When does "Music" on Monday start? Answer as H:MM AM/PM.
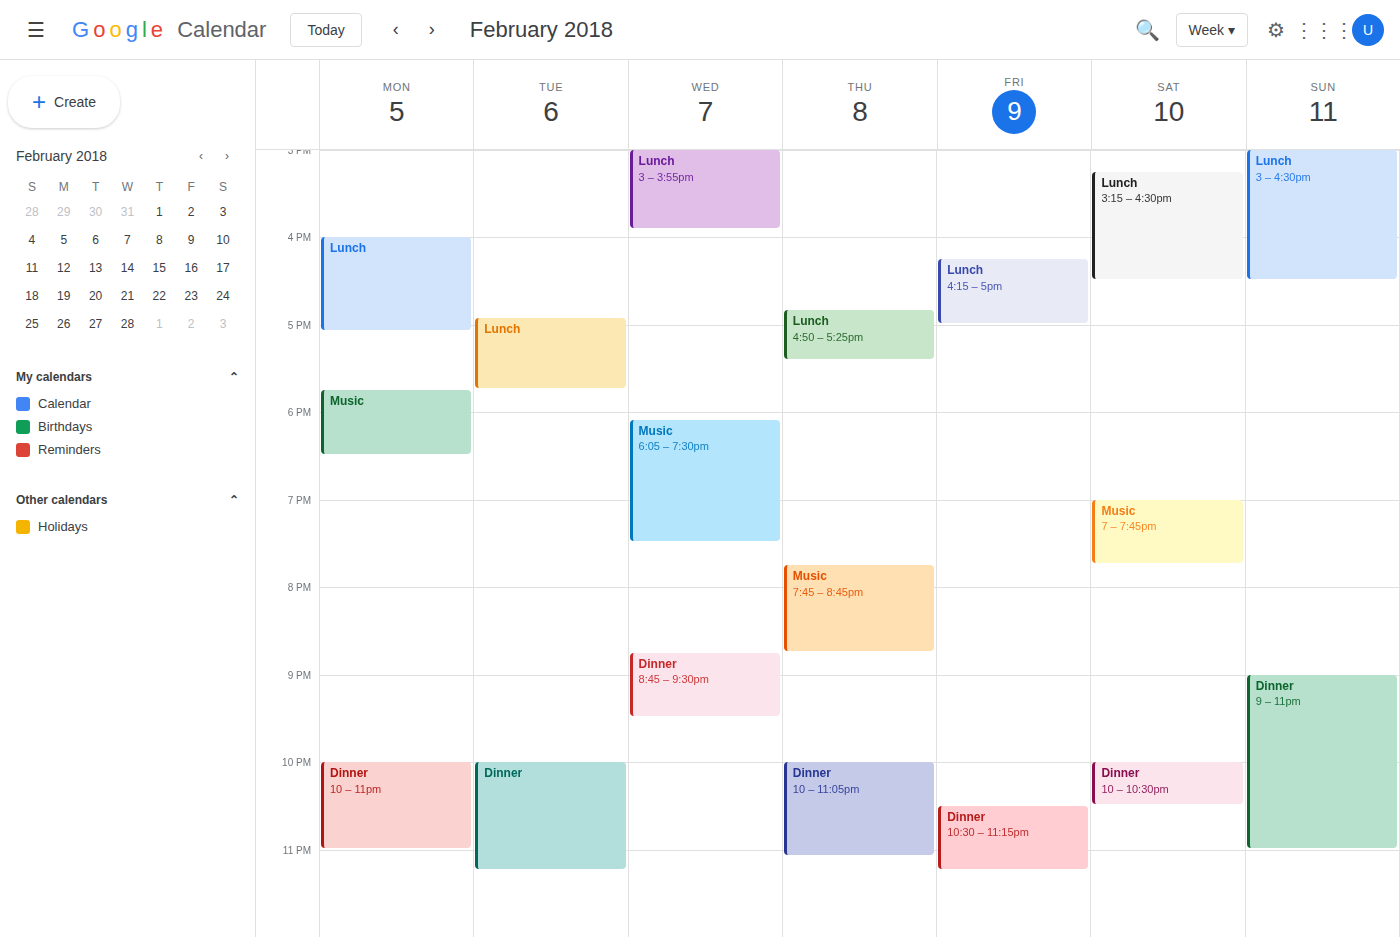
5:45 PM